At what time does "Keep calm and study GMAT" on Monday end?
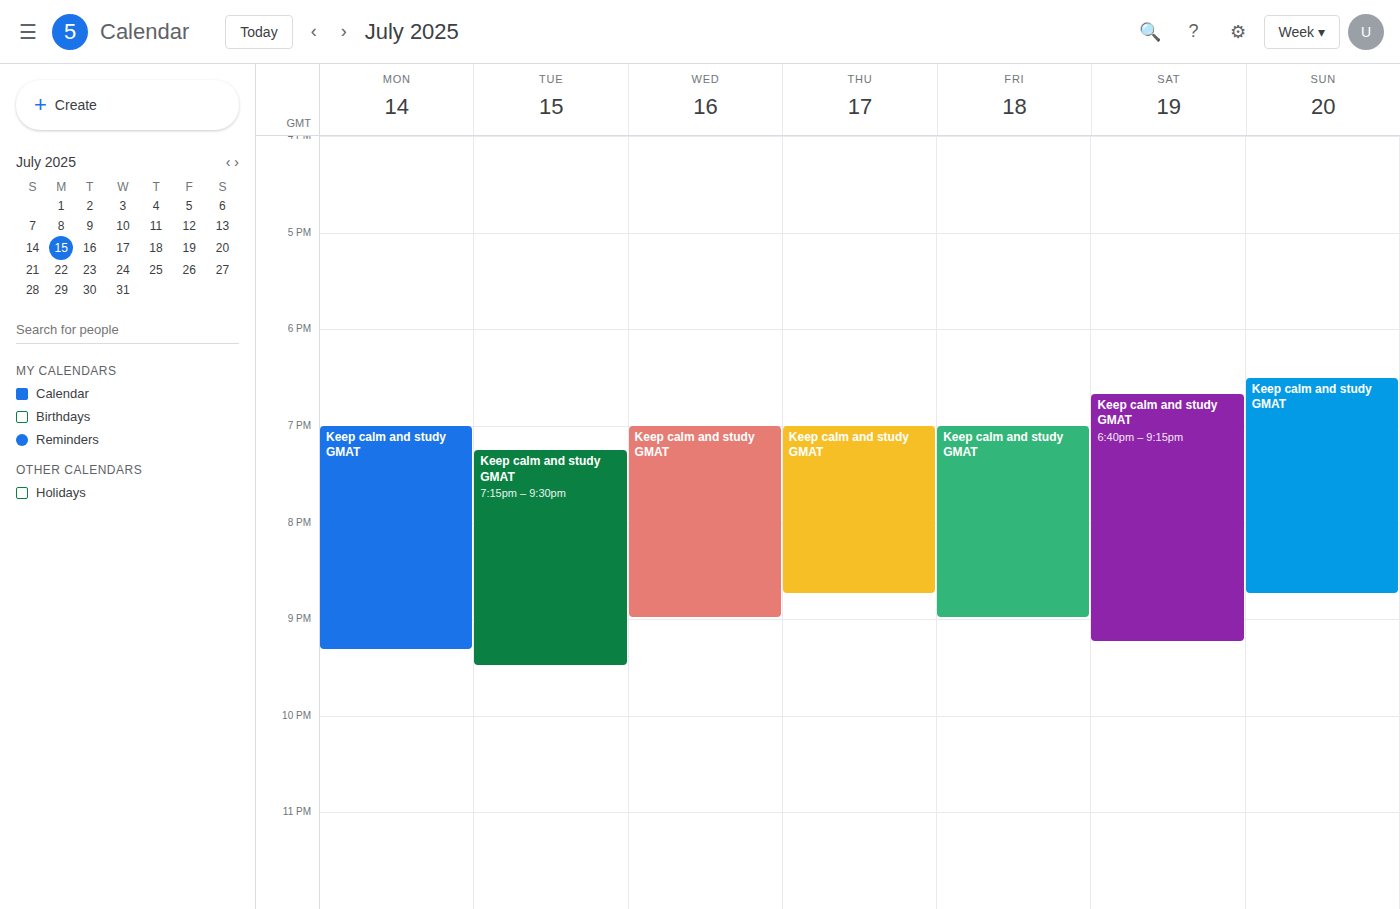
9:20 PM